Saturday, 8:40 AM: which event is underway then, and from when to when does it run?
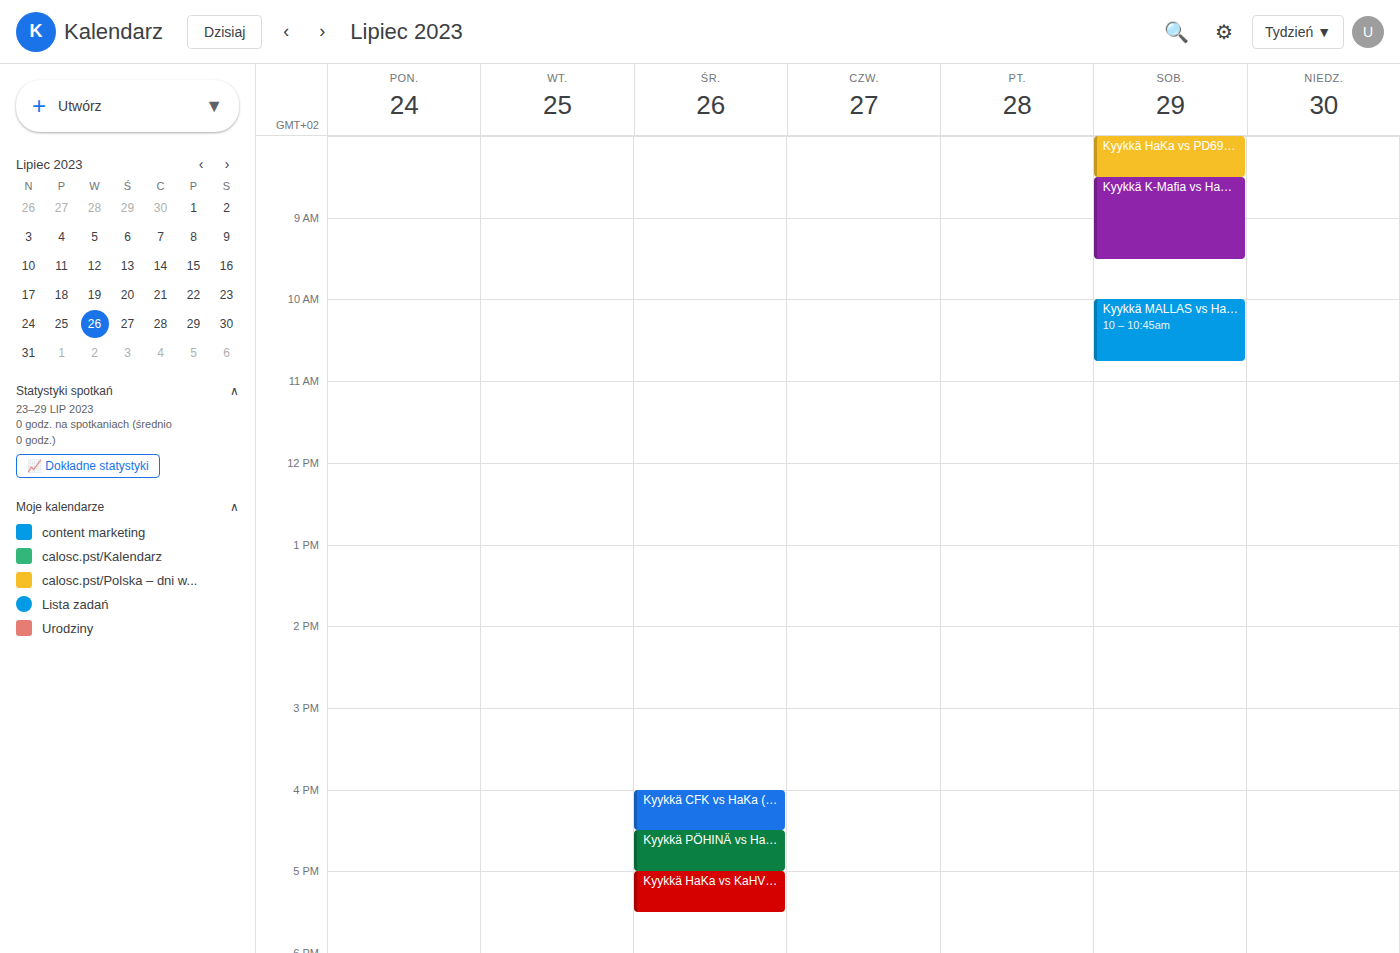
"Kyykkä K-Mafia vs HaKa (ke", 8:30 AM to 9:30 AM